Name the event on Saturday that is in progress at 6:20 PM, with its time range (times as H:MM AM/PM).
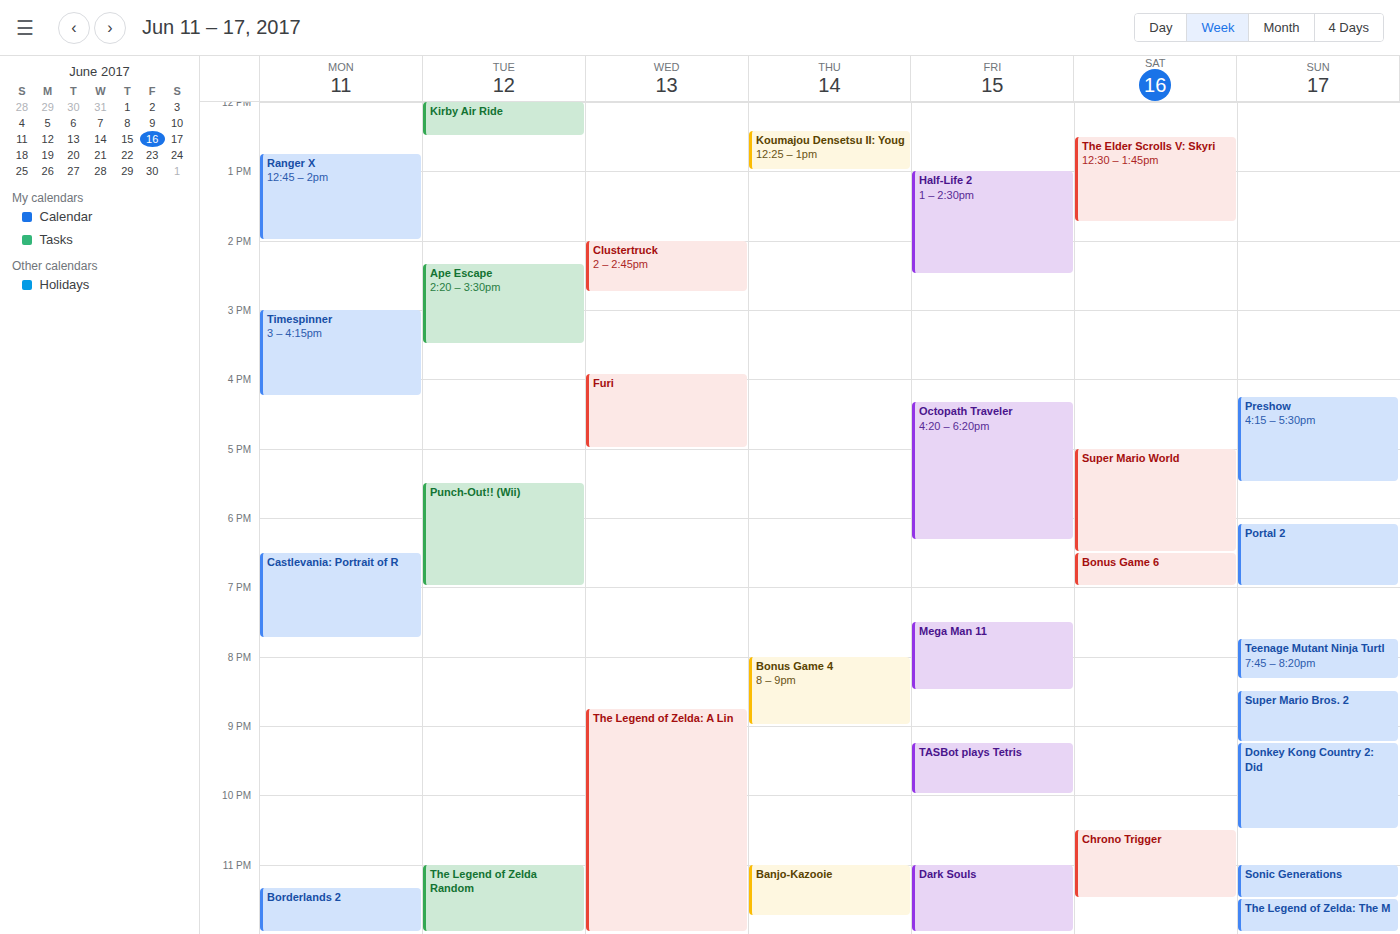
"Super Mario World", 5:00 PM to 6:30 PM